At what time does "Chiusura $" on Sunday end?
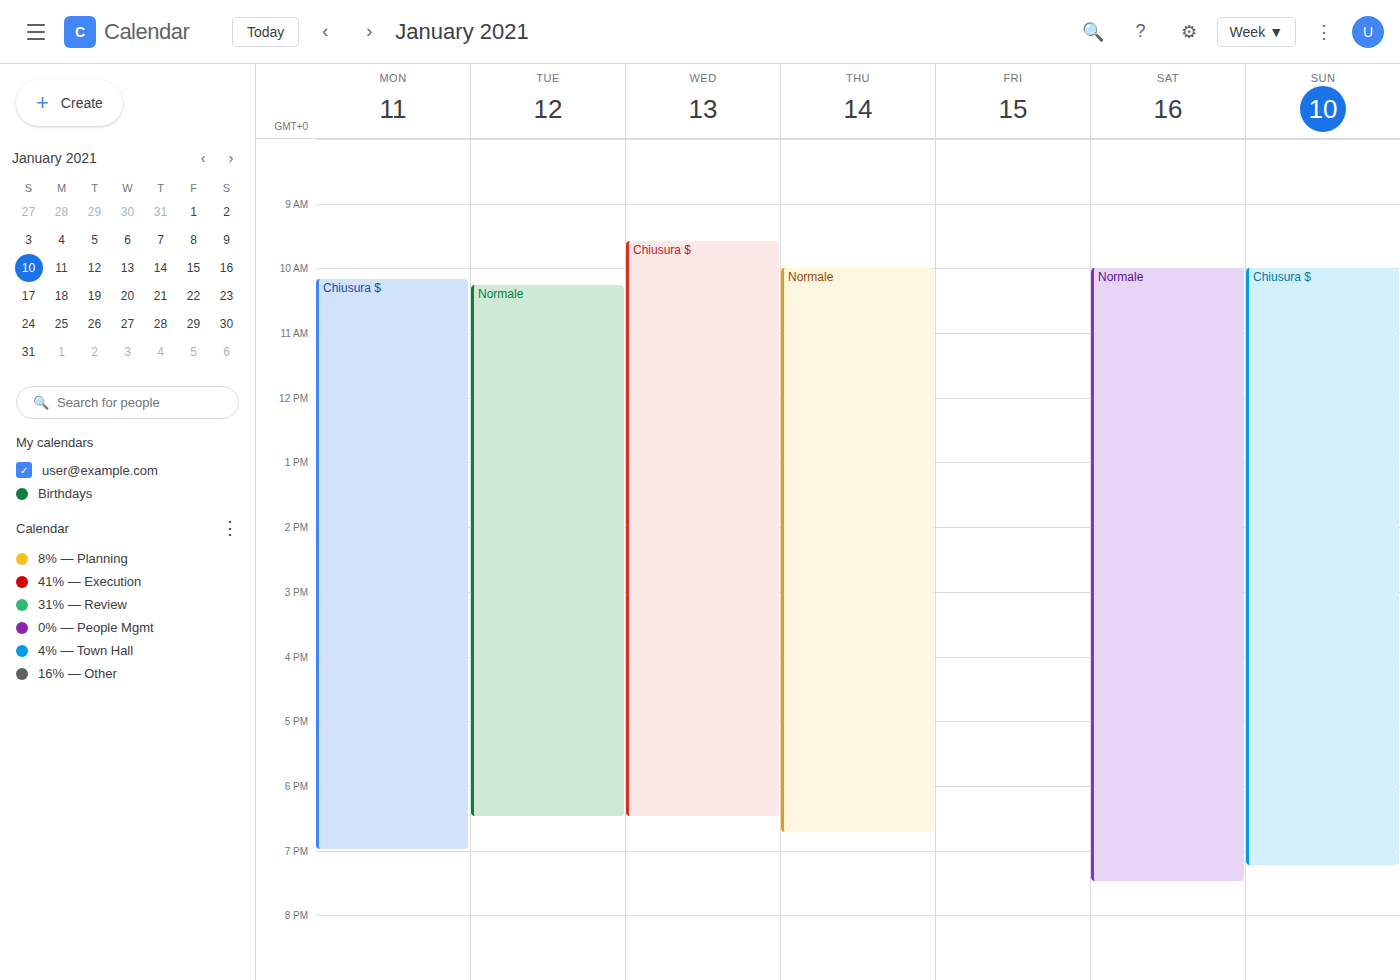
7:15 PM